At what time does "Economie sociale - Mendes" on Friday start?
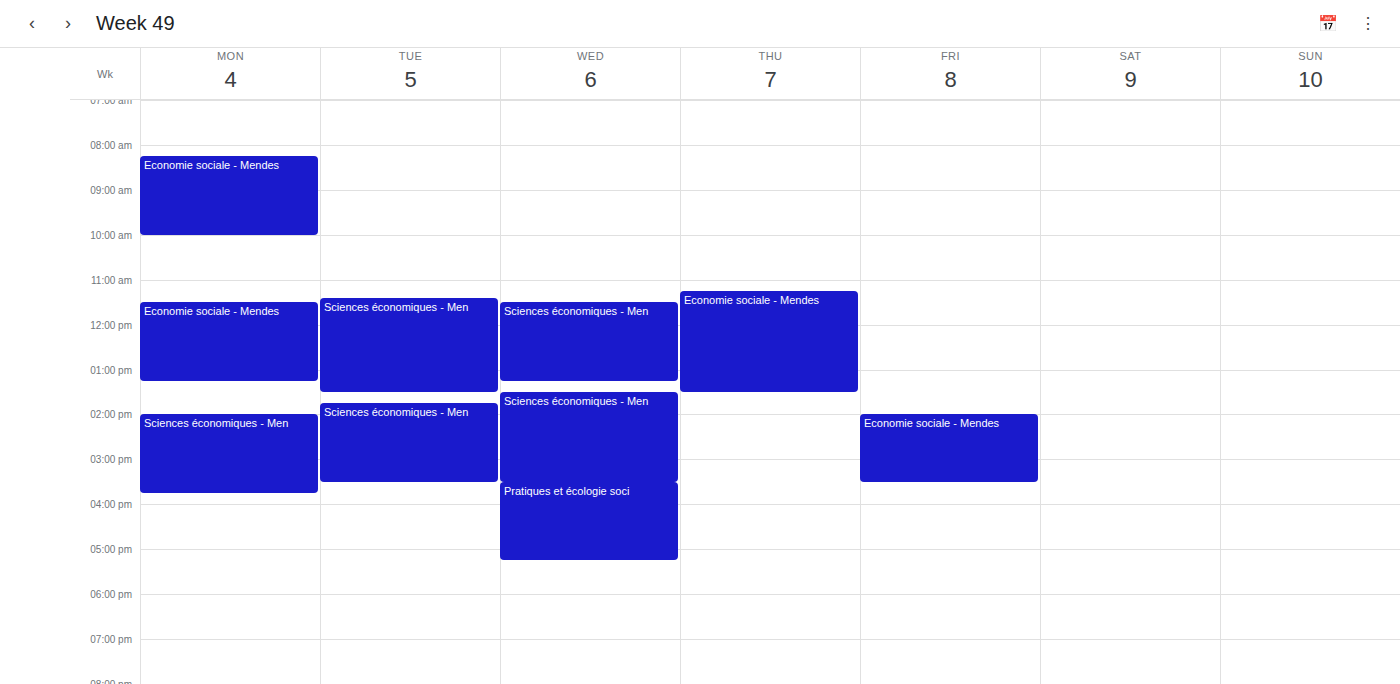
2:00 PM